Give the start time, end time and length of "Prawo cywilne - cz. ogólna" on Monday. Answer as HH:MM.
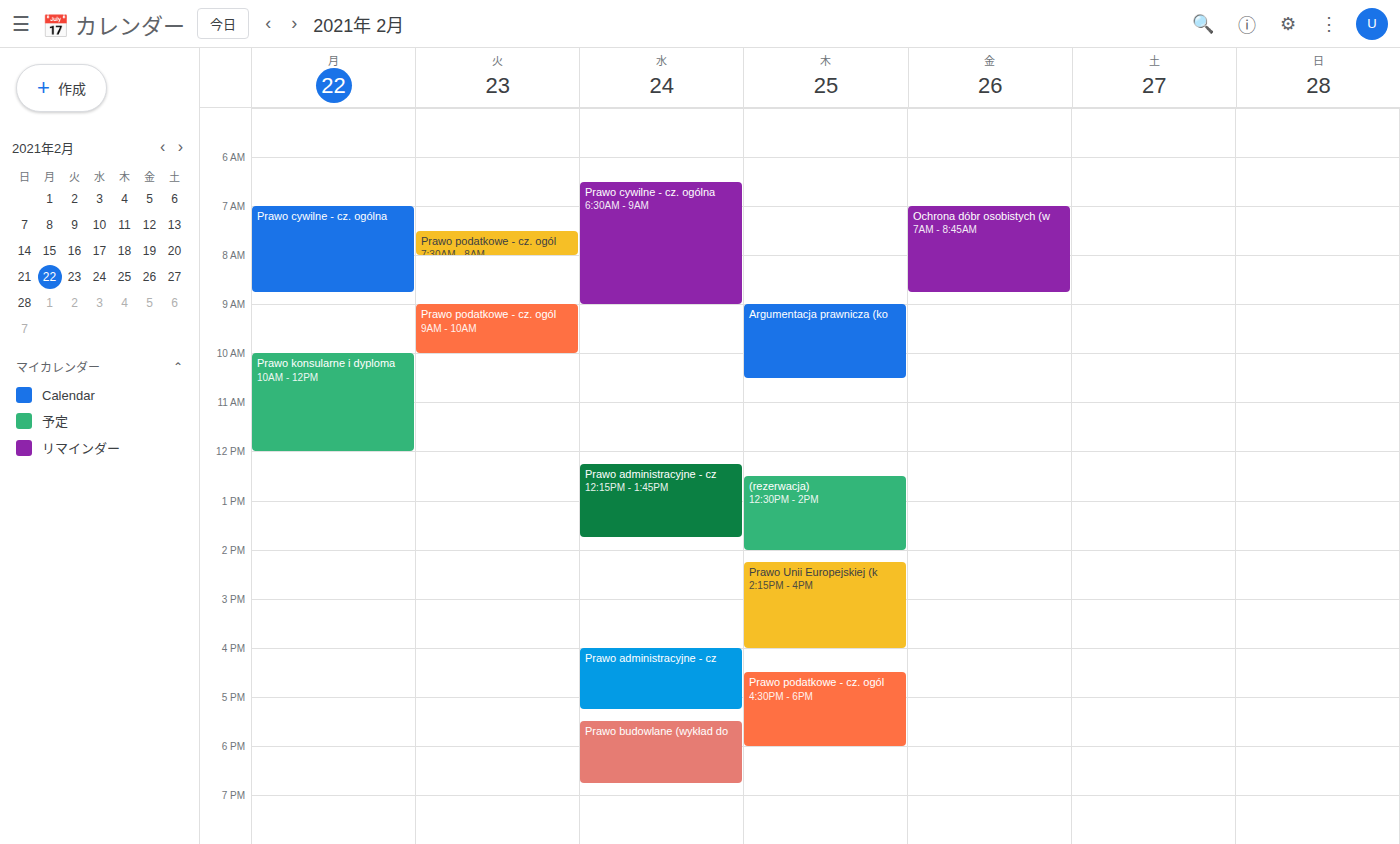
07:00 to 08:45, 1 hour 45 minutes